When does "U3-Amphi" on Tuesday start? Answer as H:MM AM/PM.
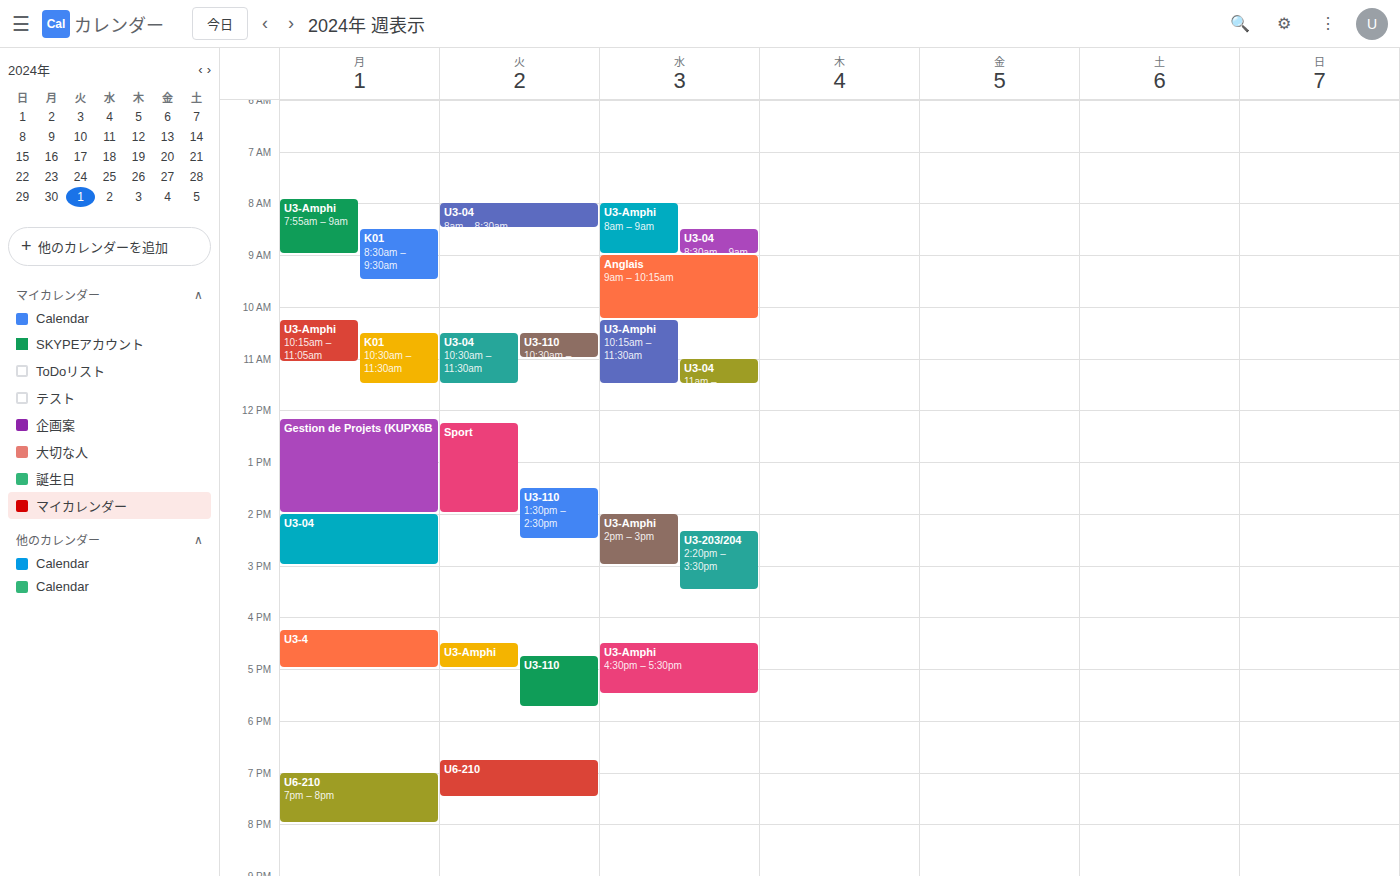
4:30 PM